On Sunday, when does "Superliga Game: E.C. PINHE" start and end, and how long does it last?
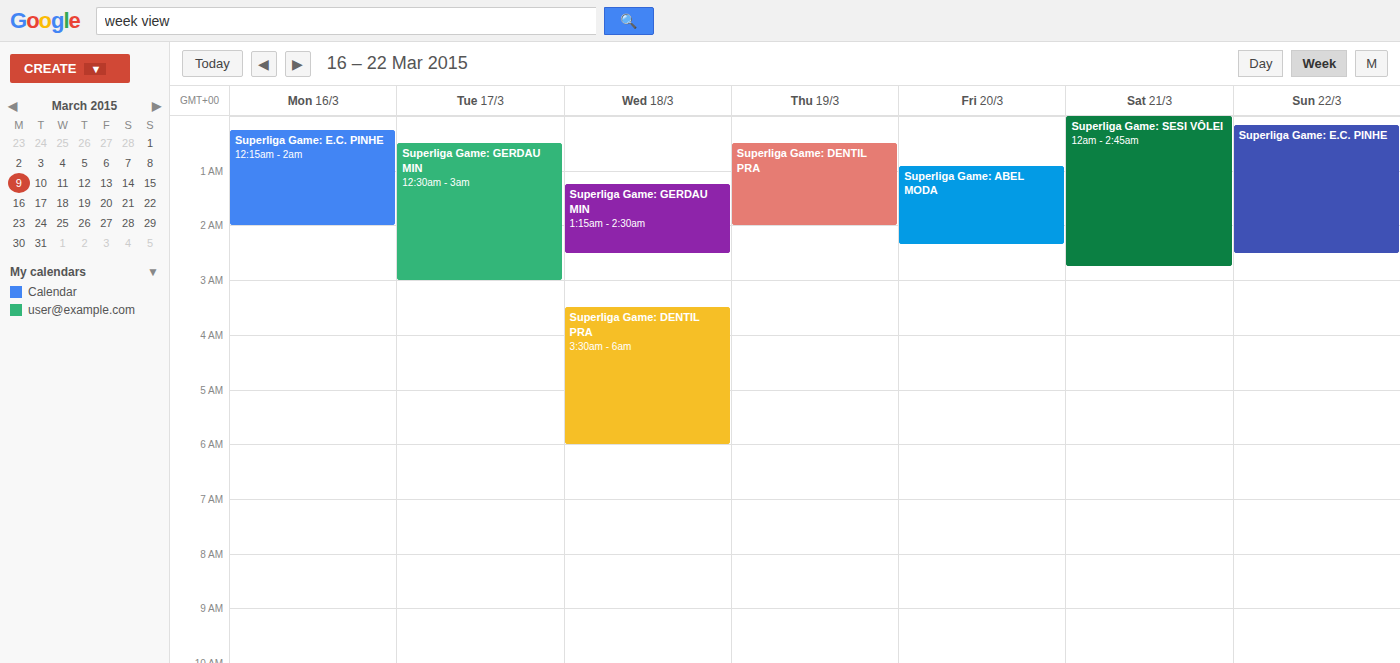
12:10 AM to 2:30 AM, 2 hours 20 minutes